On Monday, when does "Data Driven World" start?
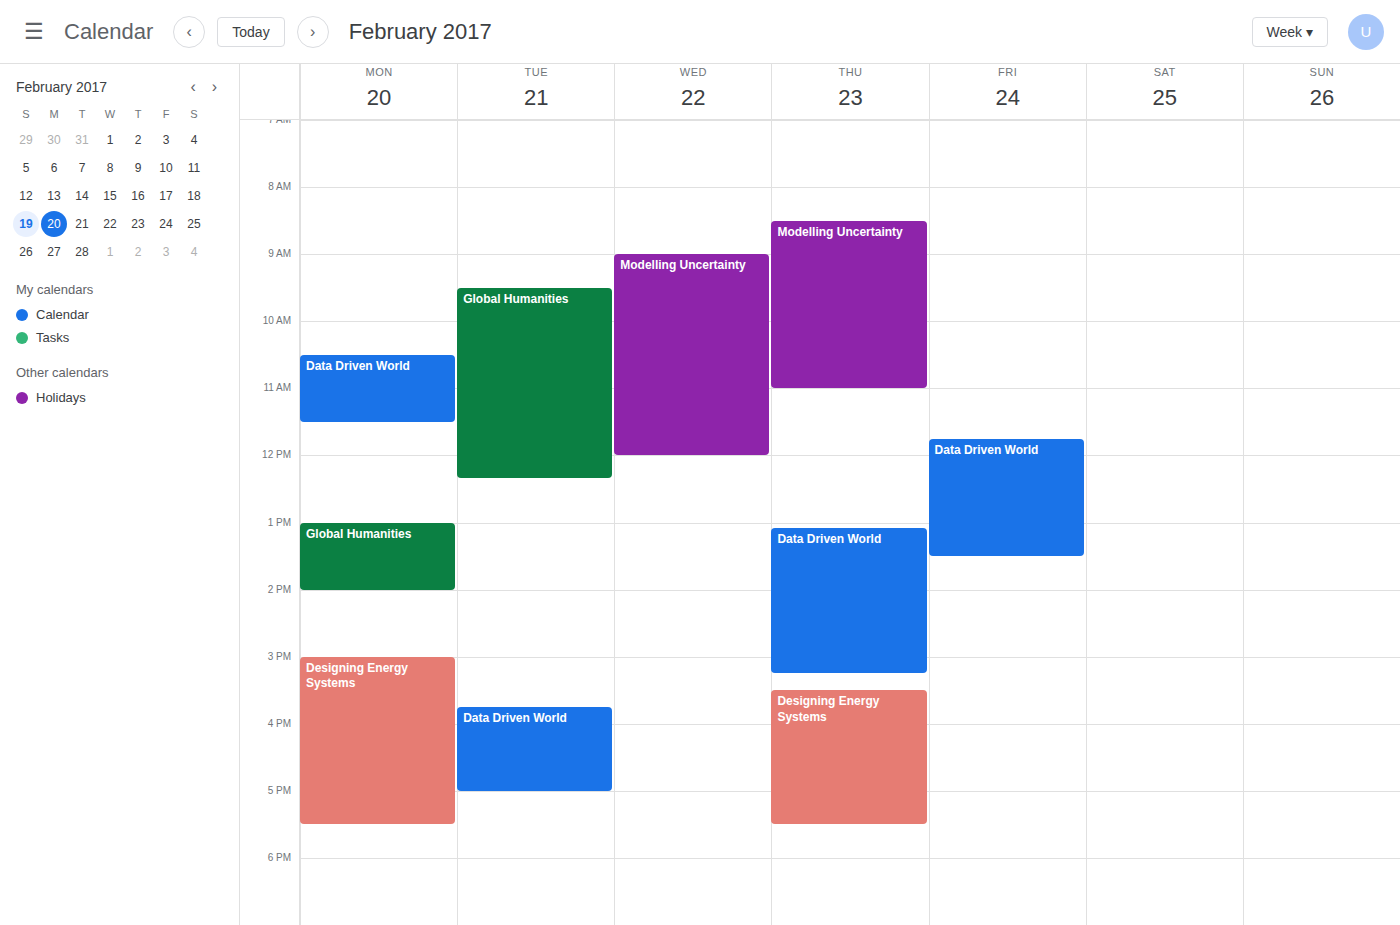
10:30 AM